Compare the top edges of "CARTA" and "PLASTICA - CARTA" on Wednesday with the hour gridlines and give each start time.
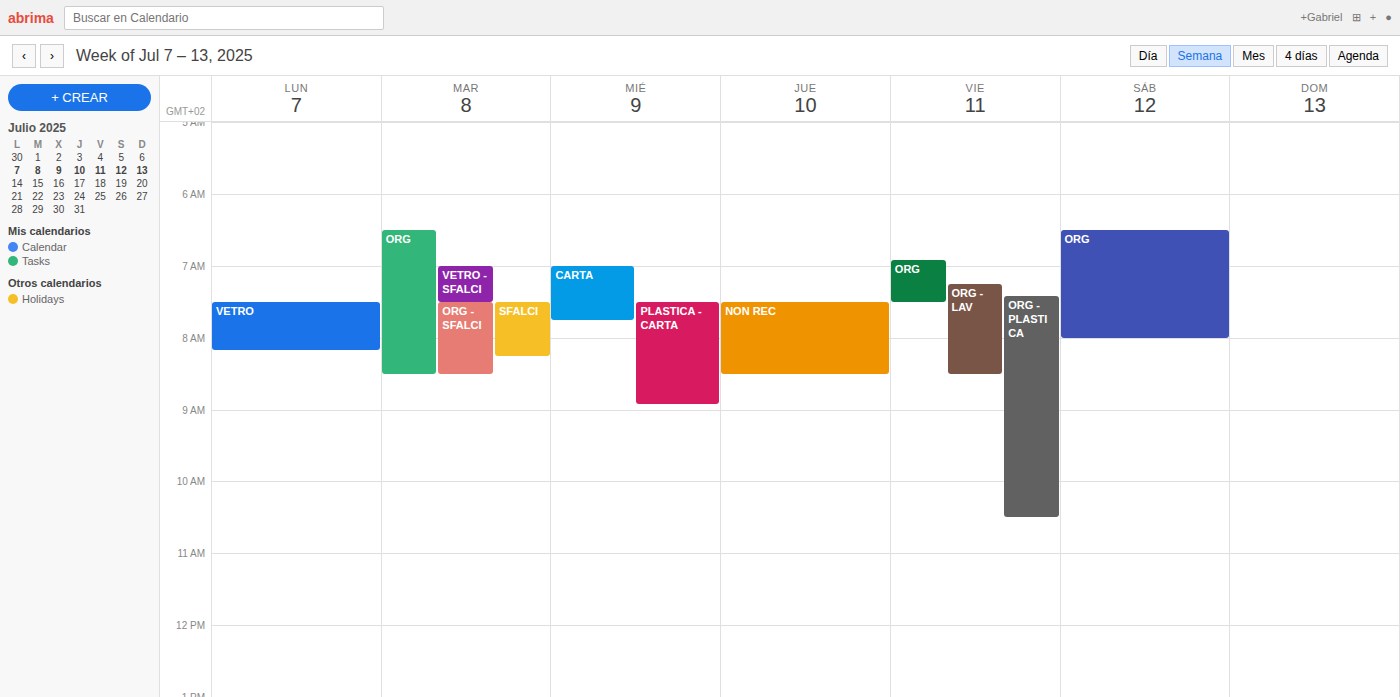
"CARTA": 7:00 AM, exactly on the 7 AM line. "PLASTICA - CARTA": 7:30 AM, halfway between the 7 AM and 8 AM lines.